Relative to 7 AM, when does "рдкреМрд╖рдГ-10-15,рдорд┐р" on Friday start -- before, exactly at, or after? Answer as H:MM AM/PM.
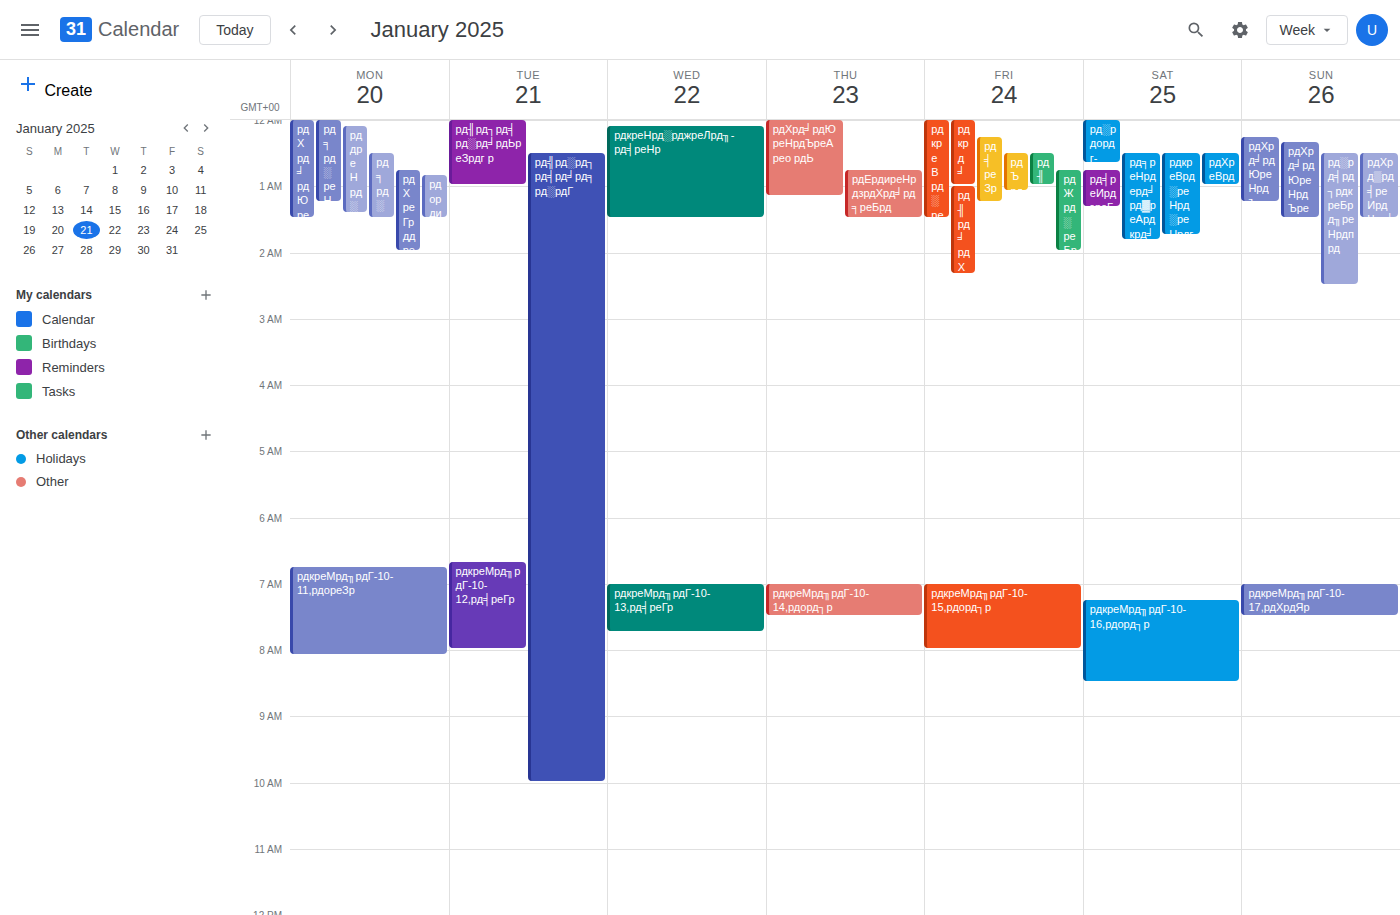
7:00 AM -- exactly at 7 AM, on the 7 AM line.